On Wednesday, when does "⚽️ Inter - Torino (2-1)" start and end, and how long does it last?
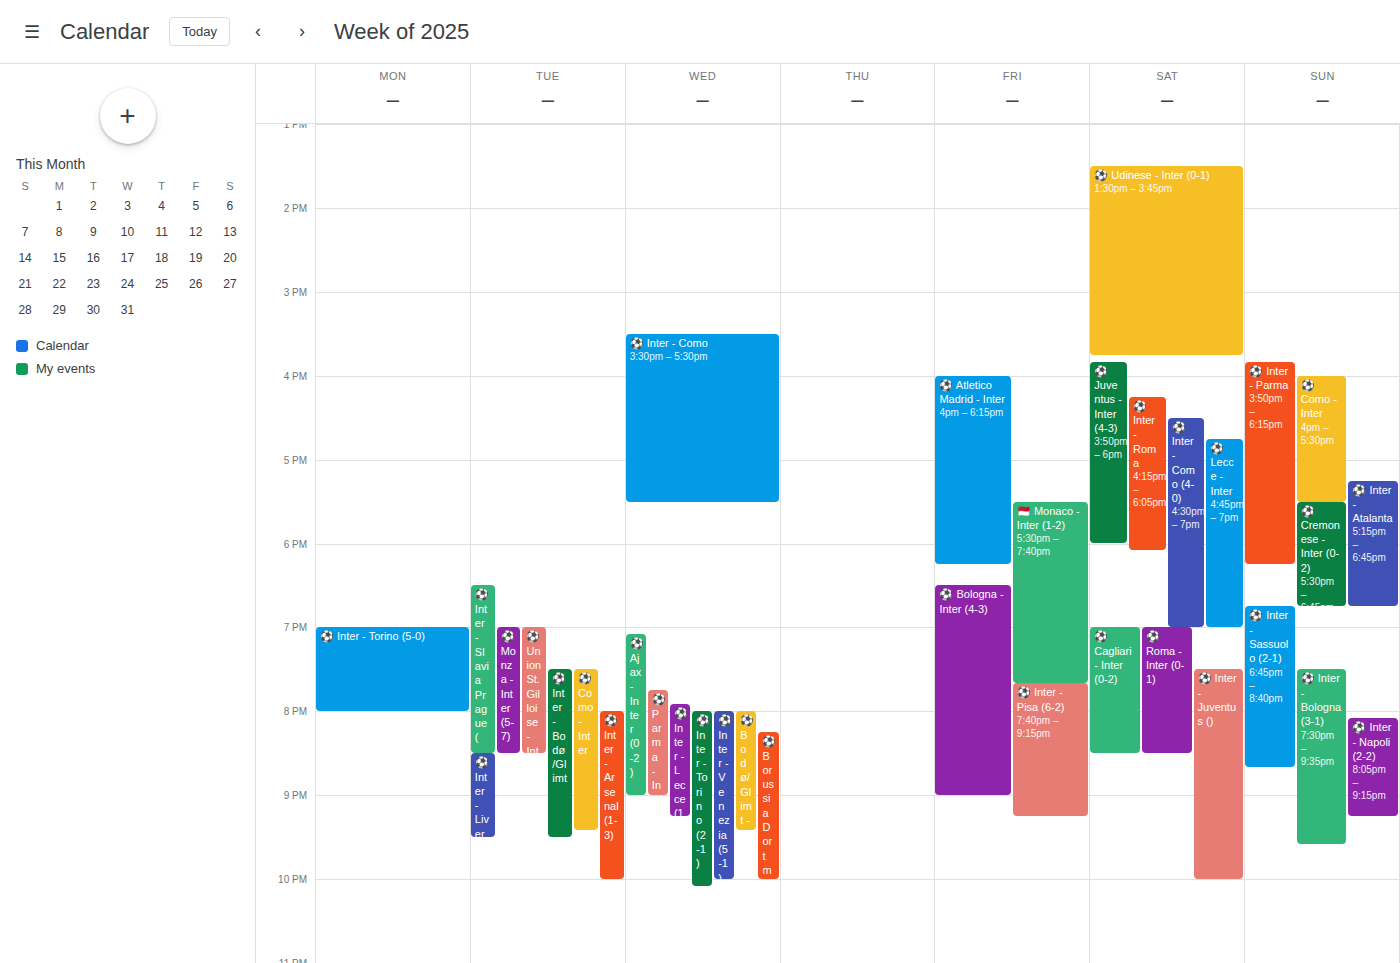
20:00 to 22:05, 2 hours 5 minutes